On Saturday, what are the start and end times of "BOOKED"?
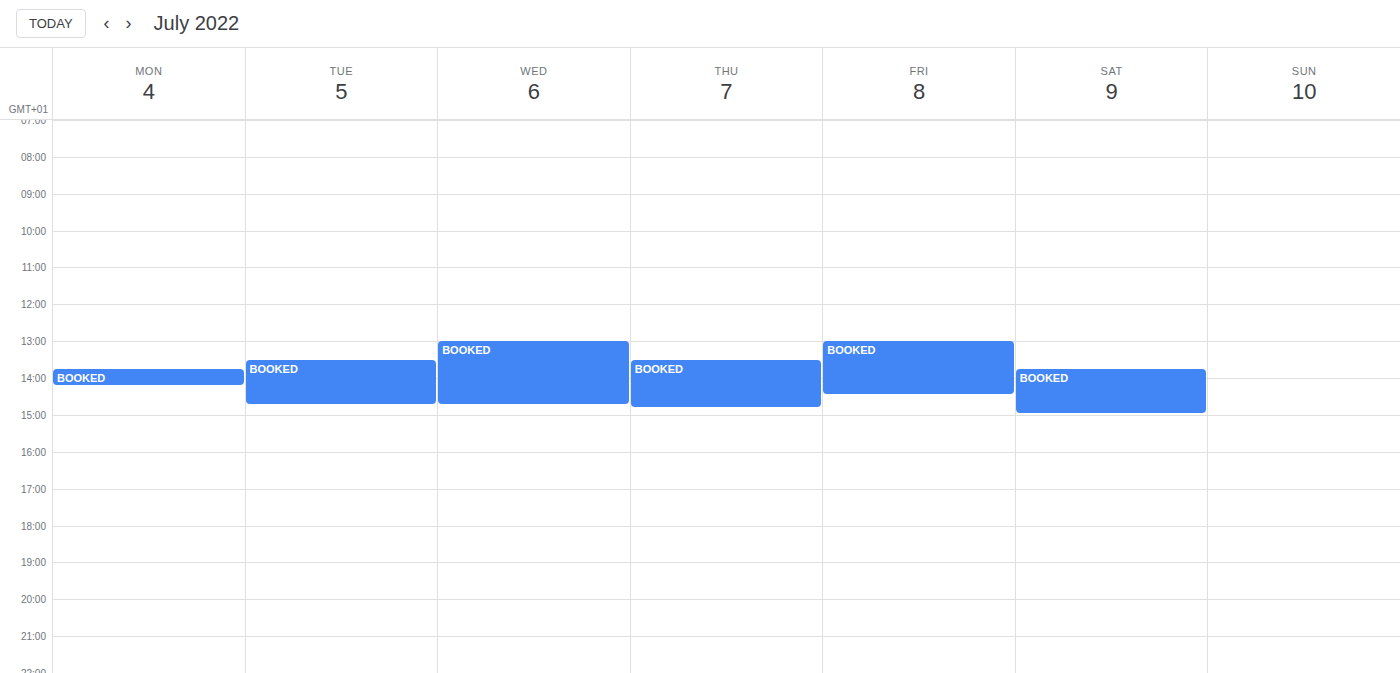
1:45 PM to 3:00 PM